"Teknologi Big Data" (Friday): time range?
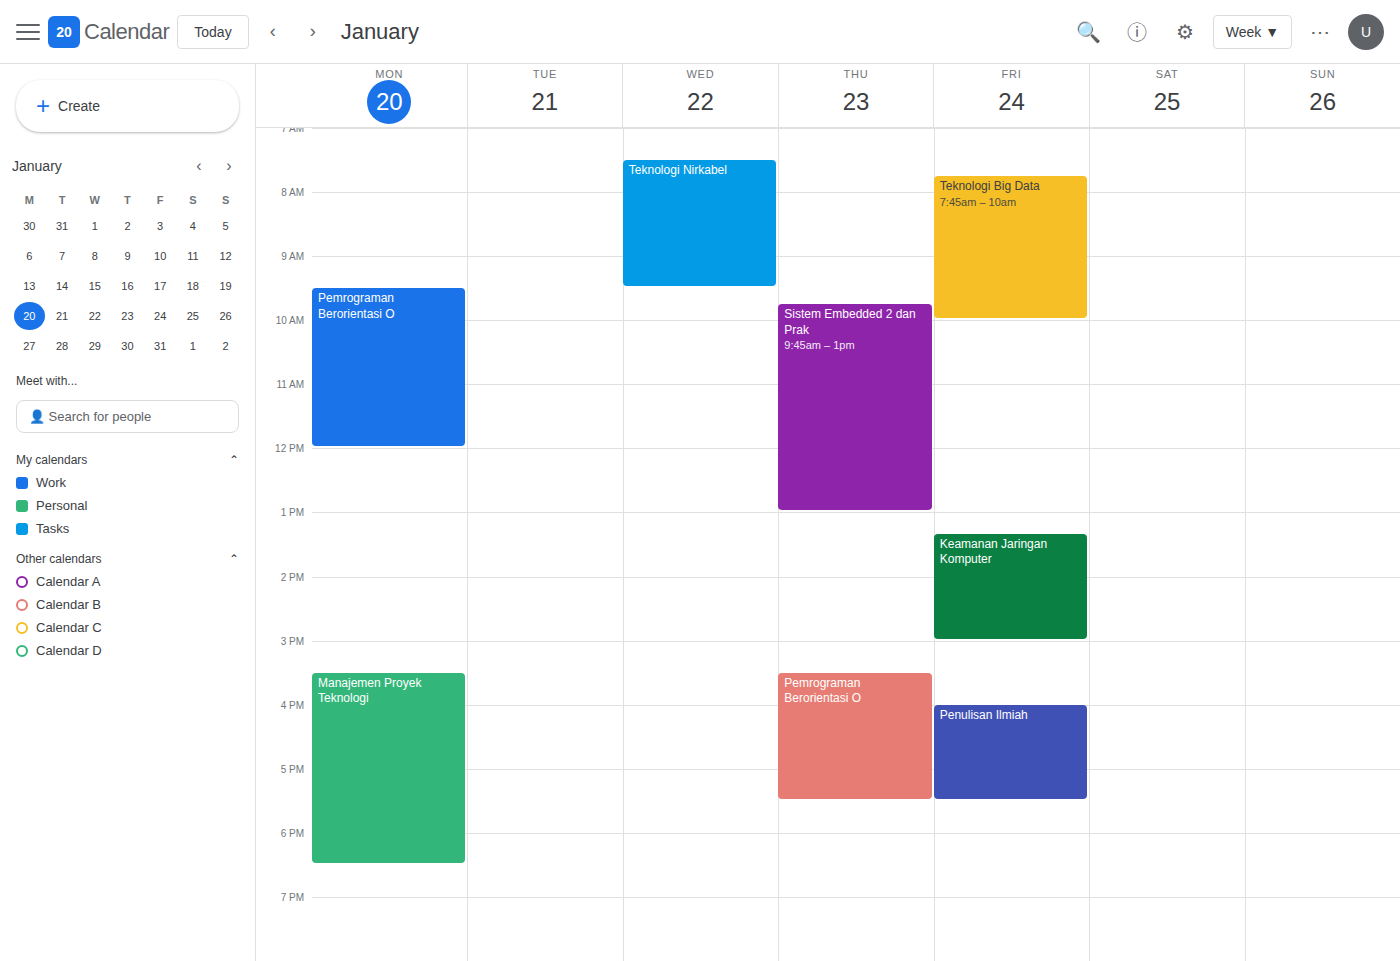
7:45 AM to 10:00 AM